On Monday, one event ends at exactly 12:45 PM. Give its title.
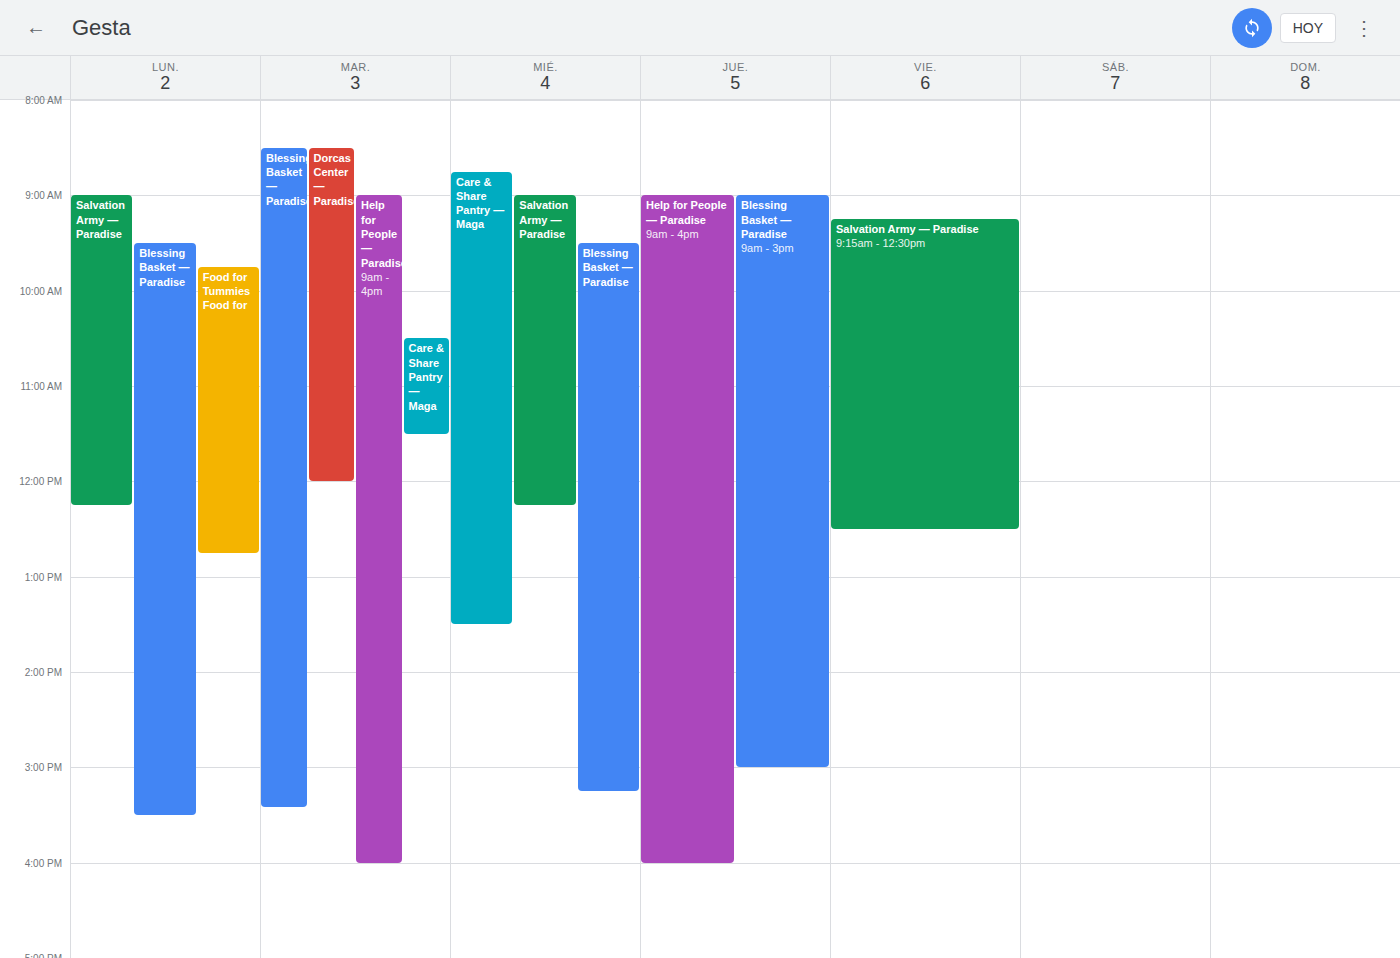
"Food for Tummies Food for"